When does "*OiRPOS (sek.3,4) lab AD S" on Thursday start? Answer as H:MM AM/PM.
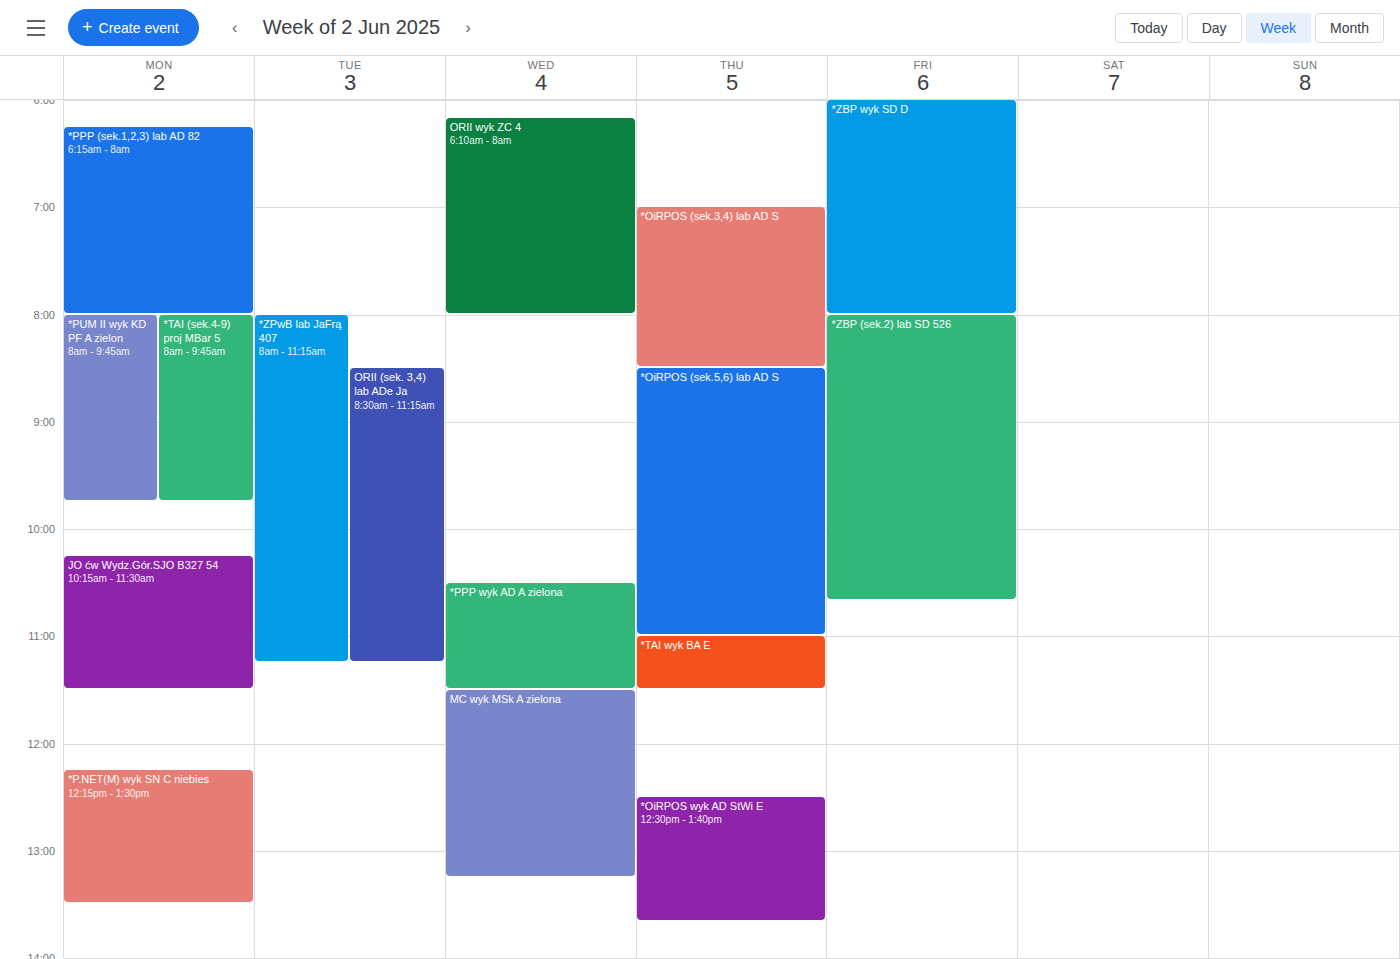
7:00 AM